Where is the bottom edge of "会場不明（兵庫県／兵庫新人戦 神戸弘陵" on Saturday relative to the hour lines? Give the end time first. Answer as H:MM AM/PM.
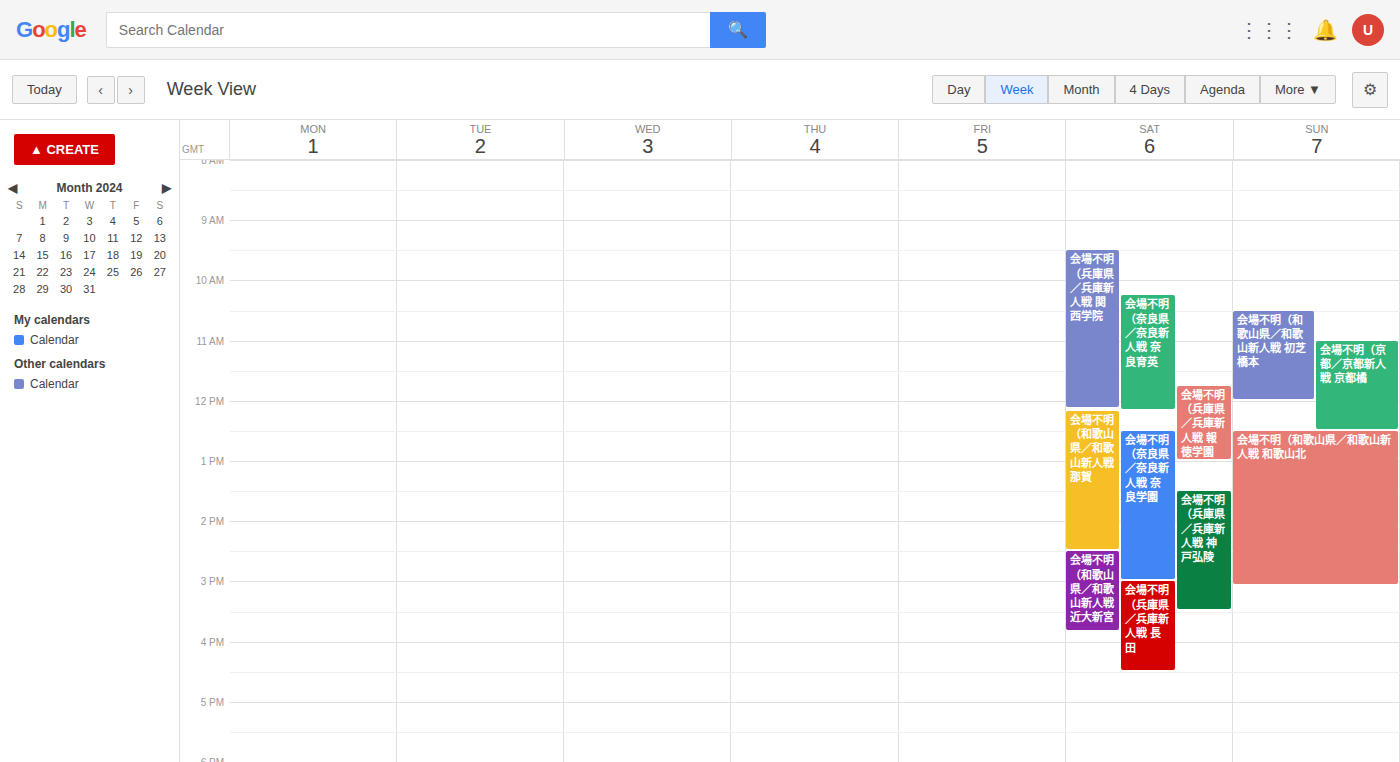
3:30 PM -- halfway between the 3 PM and 4 PM lines.